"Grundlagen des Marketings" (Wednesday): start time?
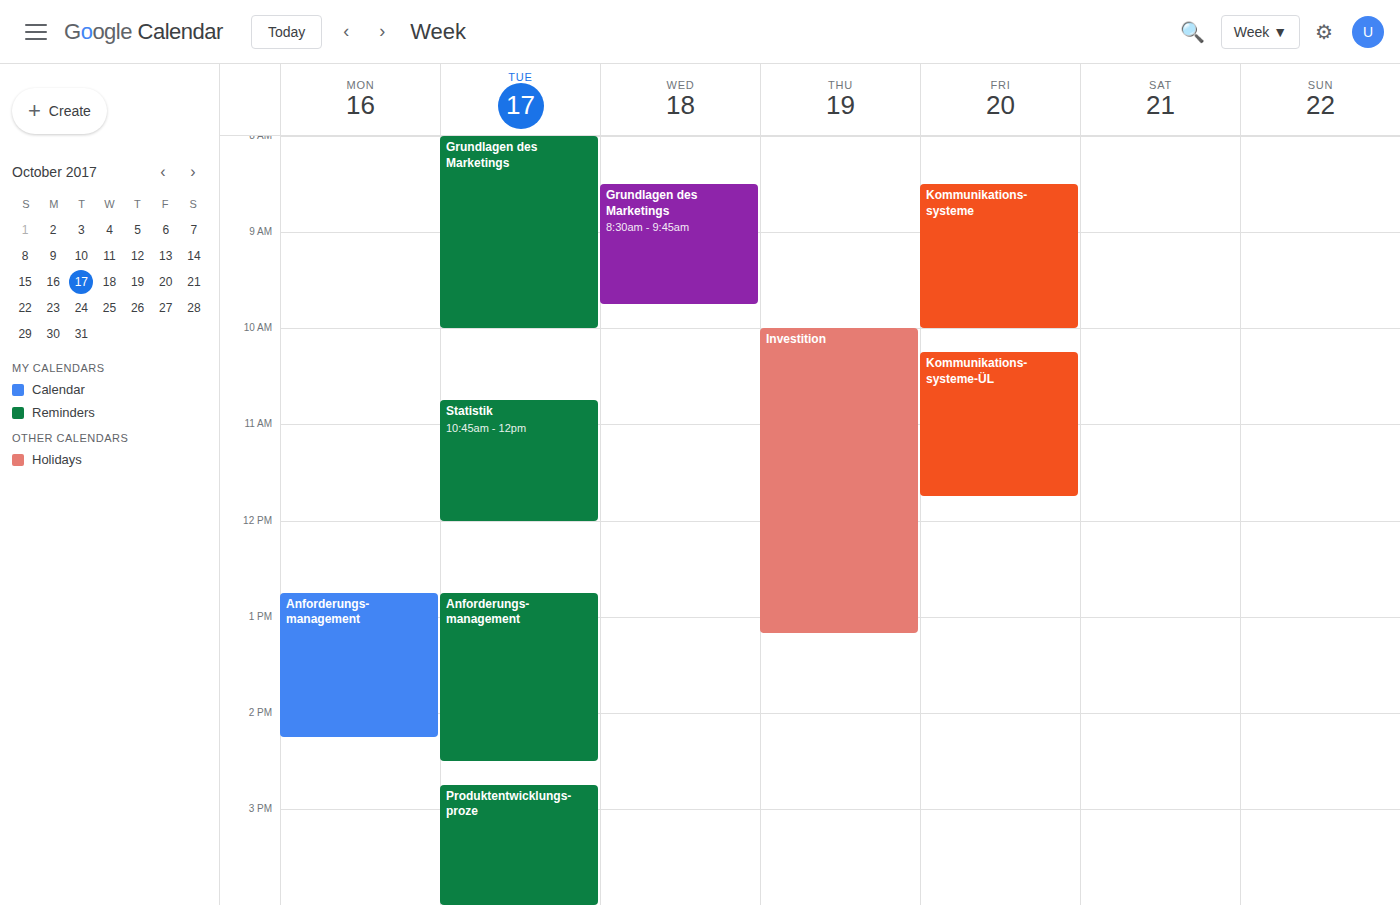
8:30 AM